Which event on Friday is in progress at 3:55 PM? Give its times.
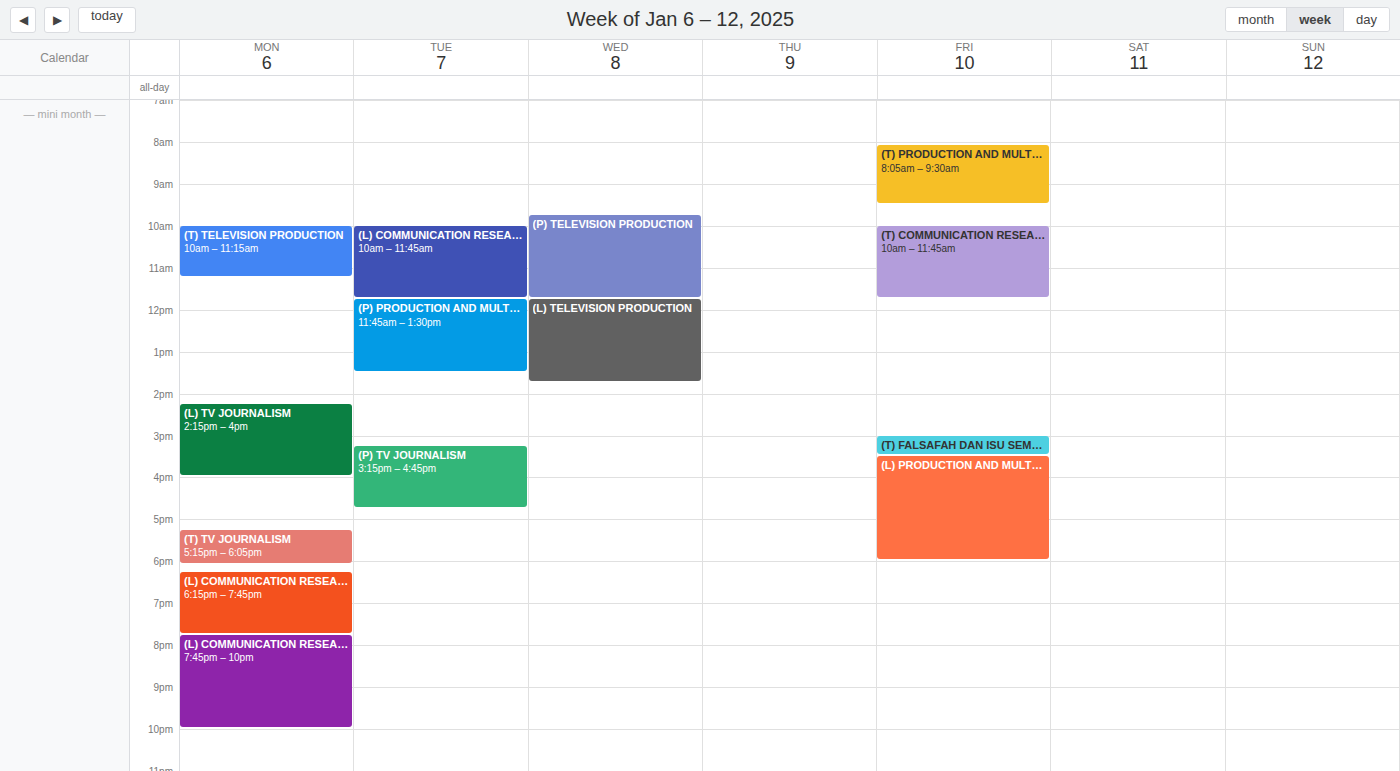
"(L) PRODUCTION AND MULTIME", 3:30 PM to 6:00 PM